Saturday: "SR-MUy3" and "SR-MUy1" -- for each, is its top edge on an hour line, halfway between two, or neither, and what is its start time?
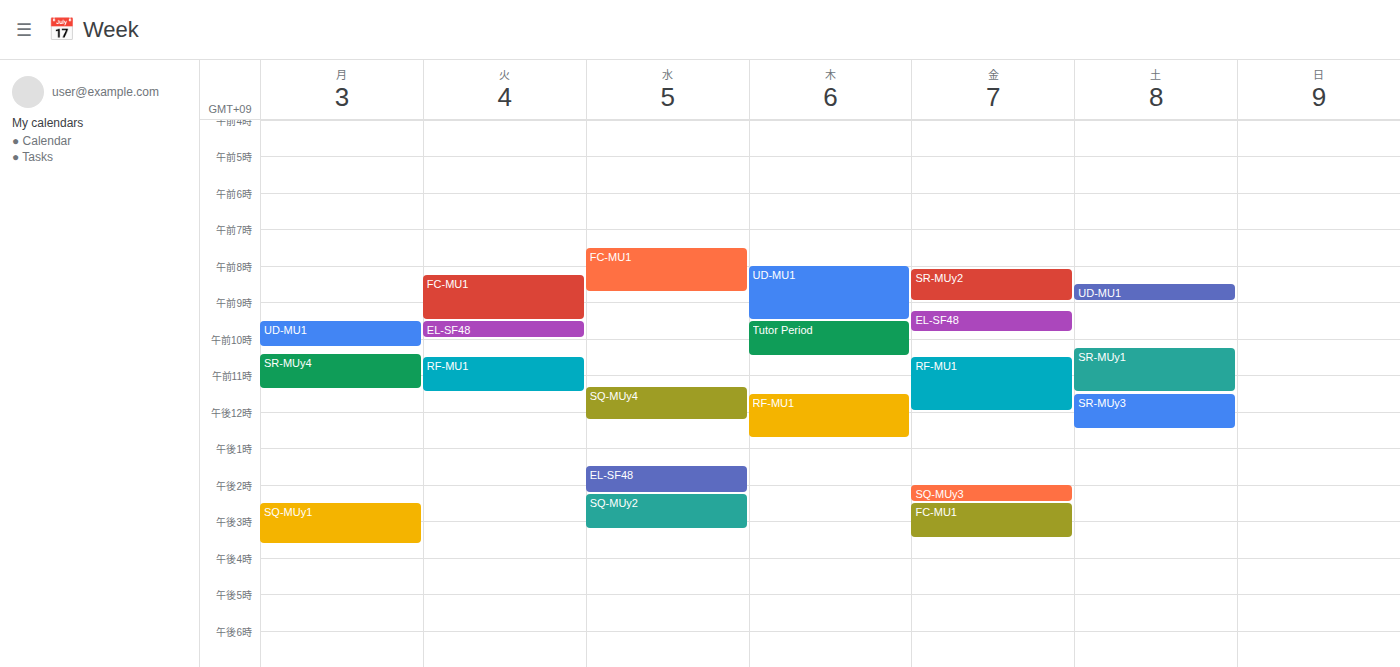
"SR-MUy3": 11:30 AM, halfway between the 11 AM and 12 PM lines. "SR-MUy1": 10:15 AM, neither: a quarter of the way from the 10 AM line to the 11 AM line.